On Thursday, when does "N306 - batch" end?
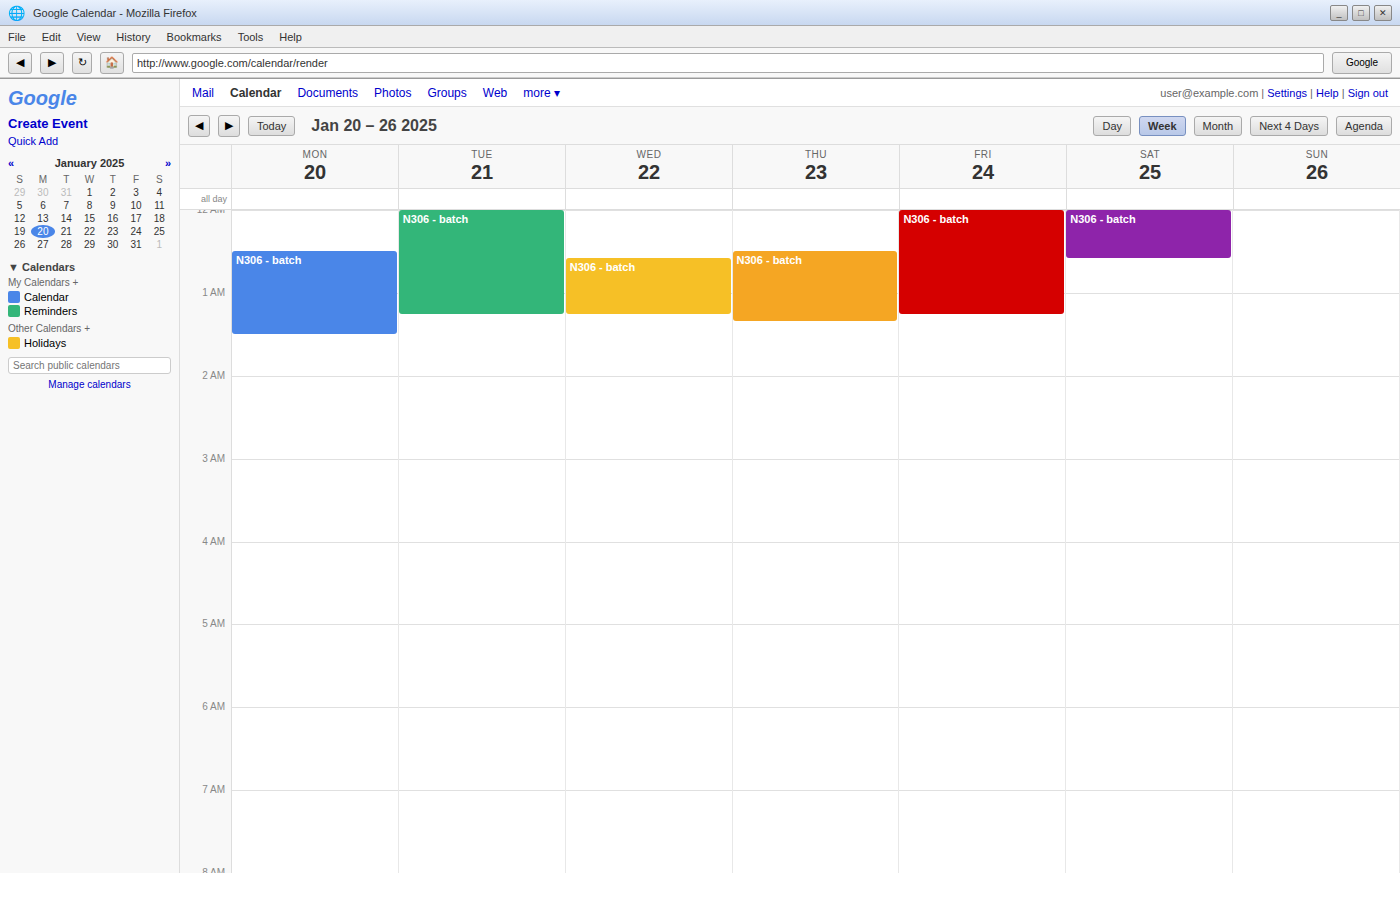
1:20 AM